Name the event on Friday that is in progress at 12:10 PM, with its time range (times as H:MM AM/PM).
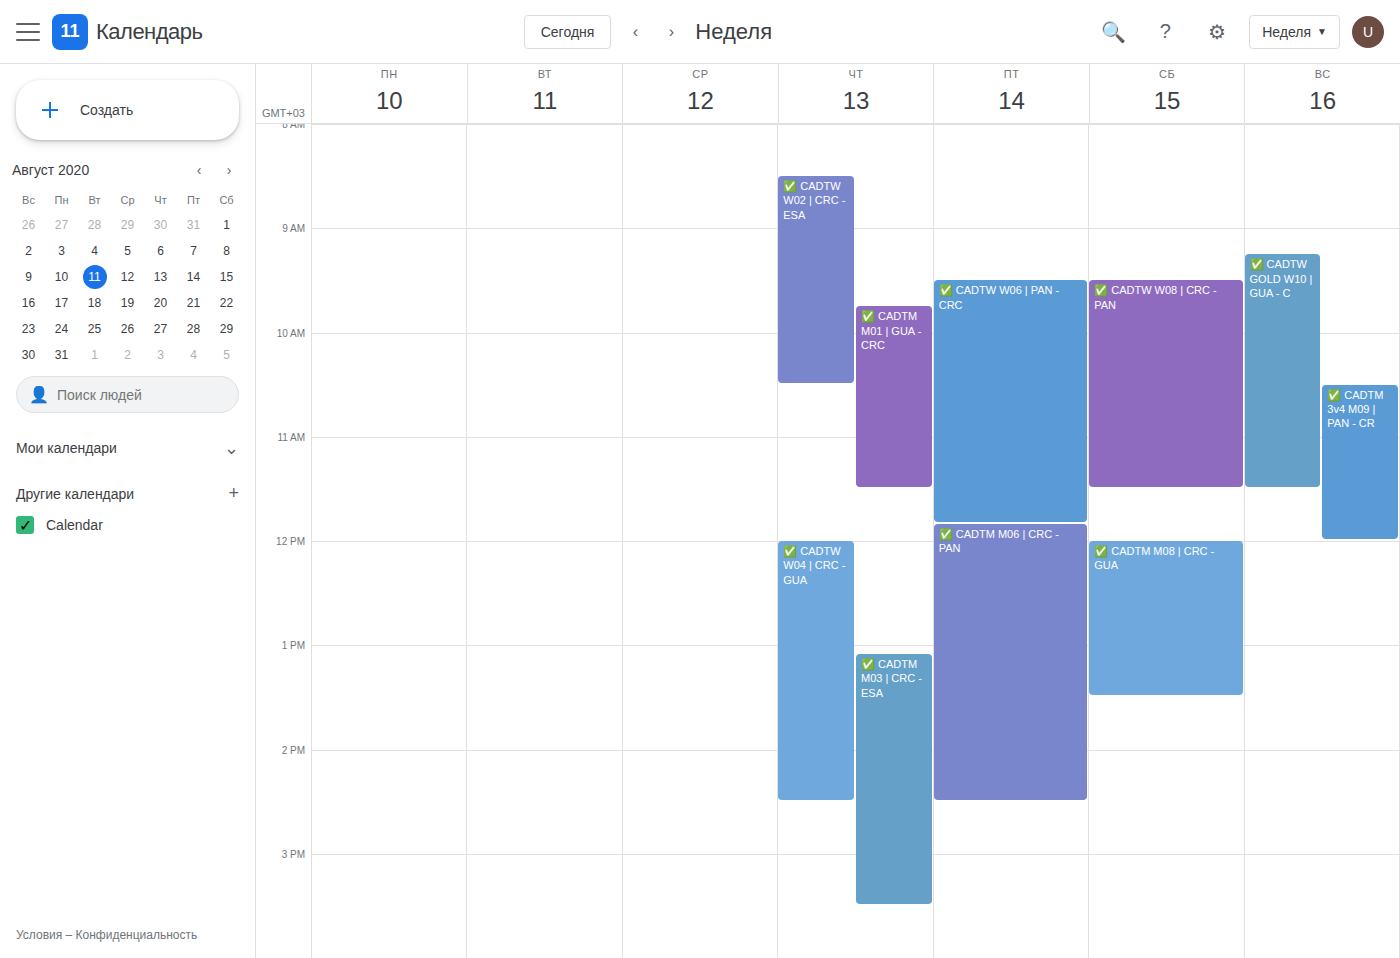
"✅ CADTM M06 | CRC - PAN", 11:50 AM to 2:30 PM